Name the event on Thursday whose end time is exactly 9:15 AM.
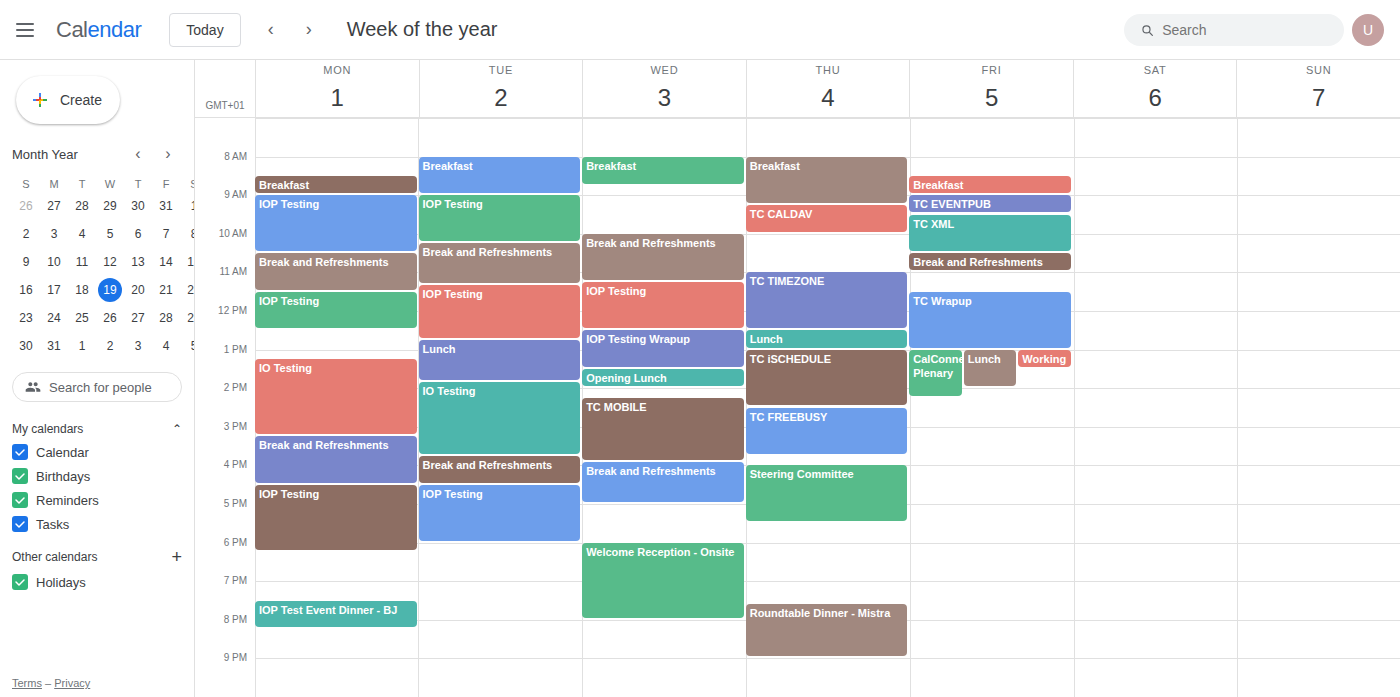
"Breakfast"